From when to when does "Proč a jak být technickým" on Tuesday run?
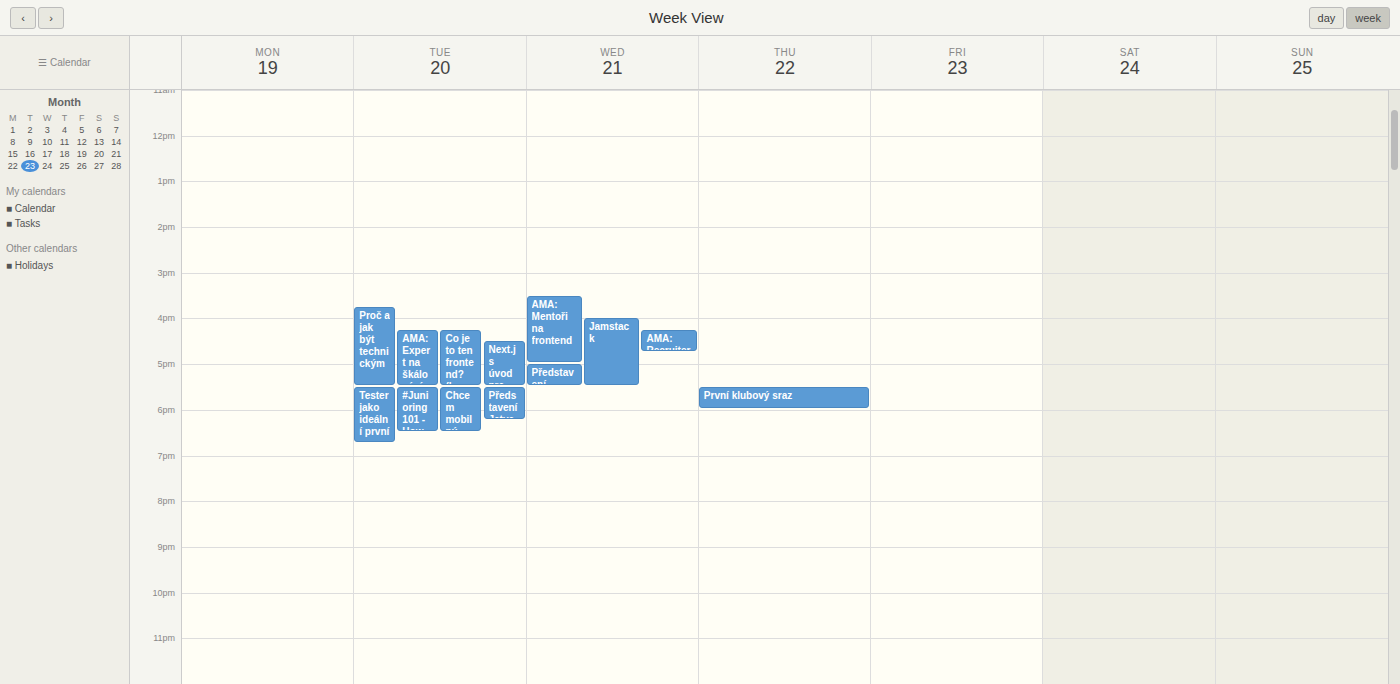
3:45 PM to 5:30 PM